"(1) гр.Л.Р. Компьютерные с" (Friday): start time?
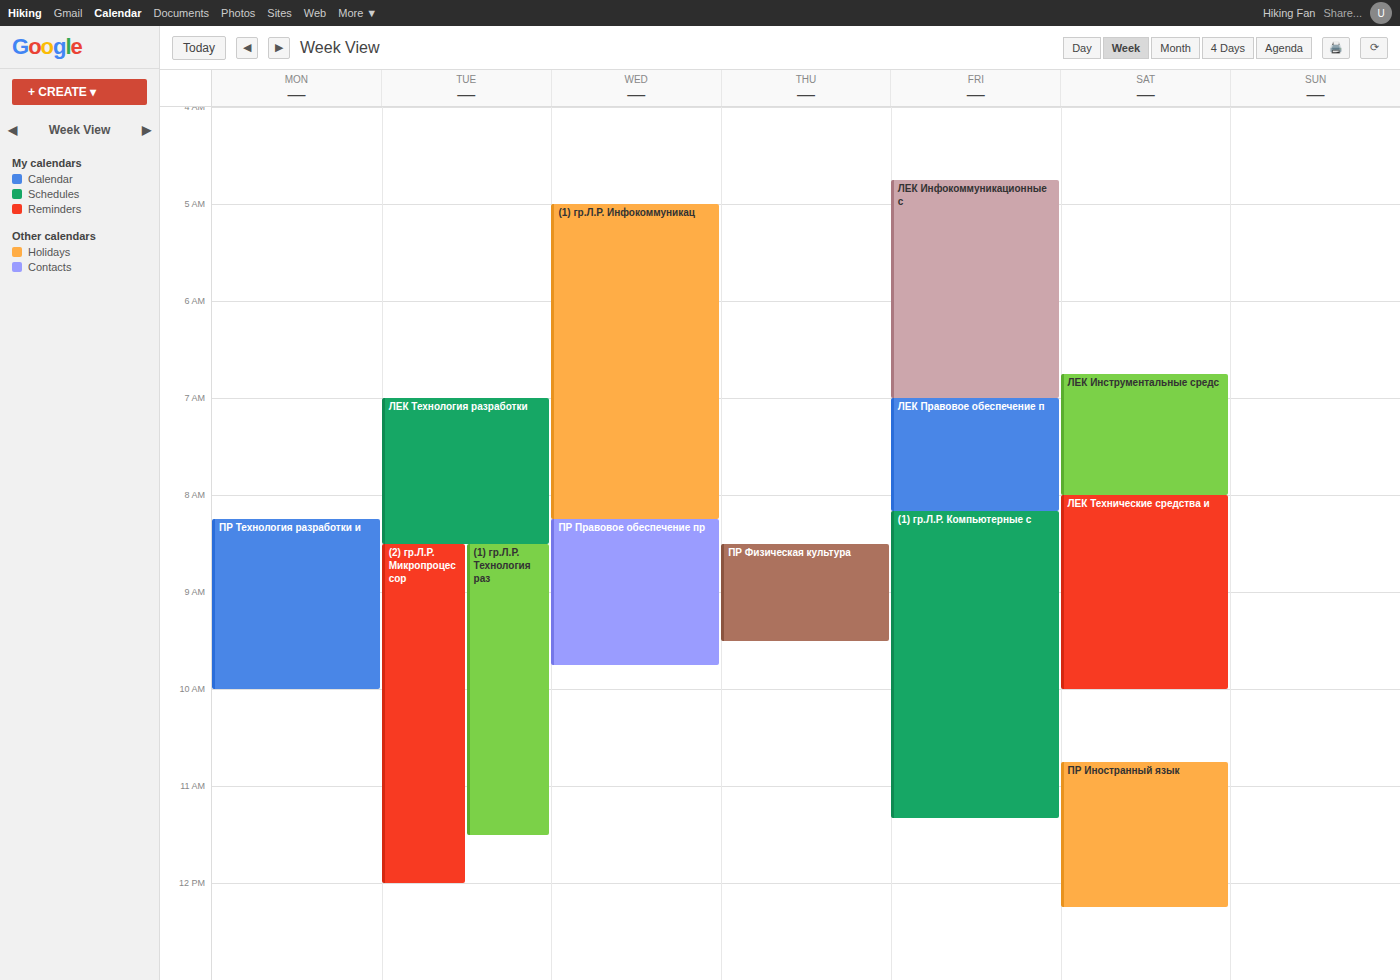
8:10 AM